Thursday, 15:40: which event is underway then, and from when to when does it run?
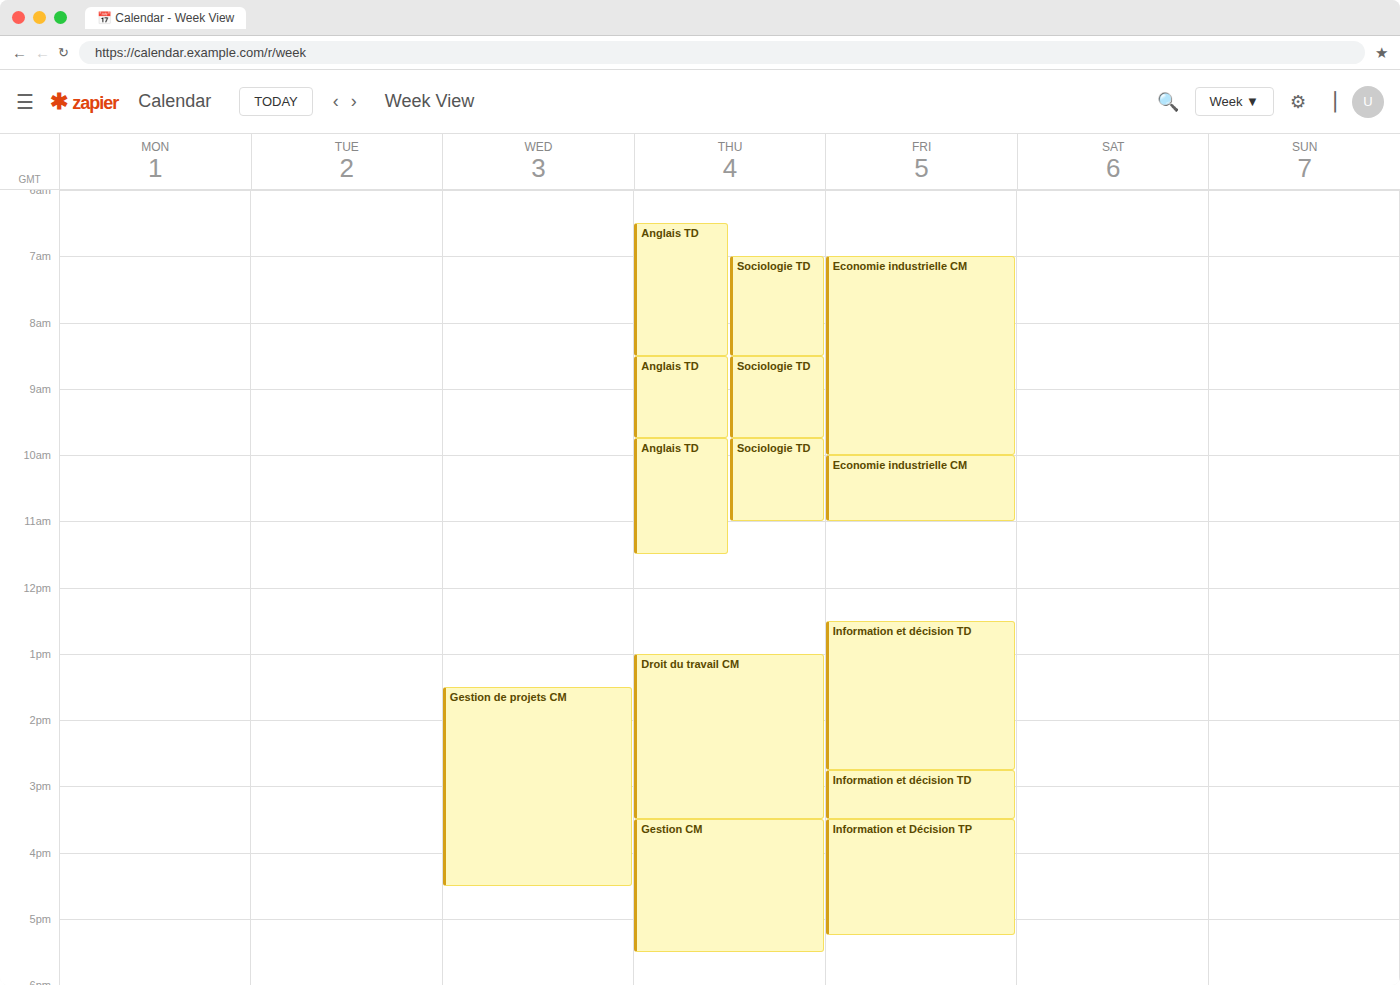
"Gestion CM", 15:30 to 17:30